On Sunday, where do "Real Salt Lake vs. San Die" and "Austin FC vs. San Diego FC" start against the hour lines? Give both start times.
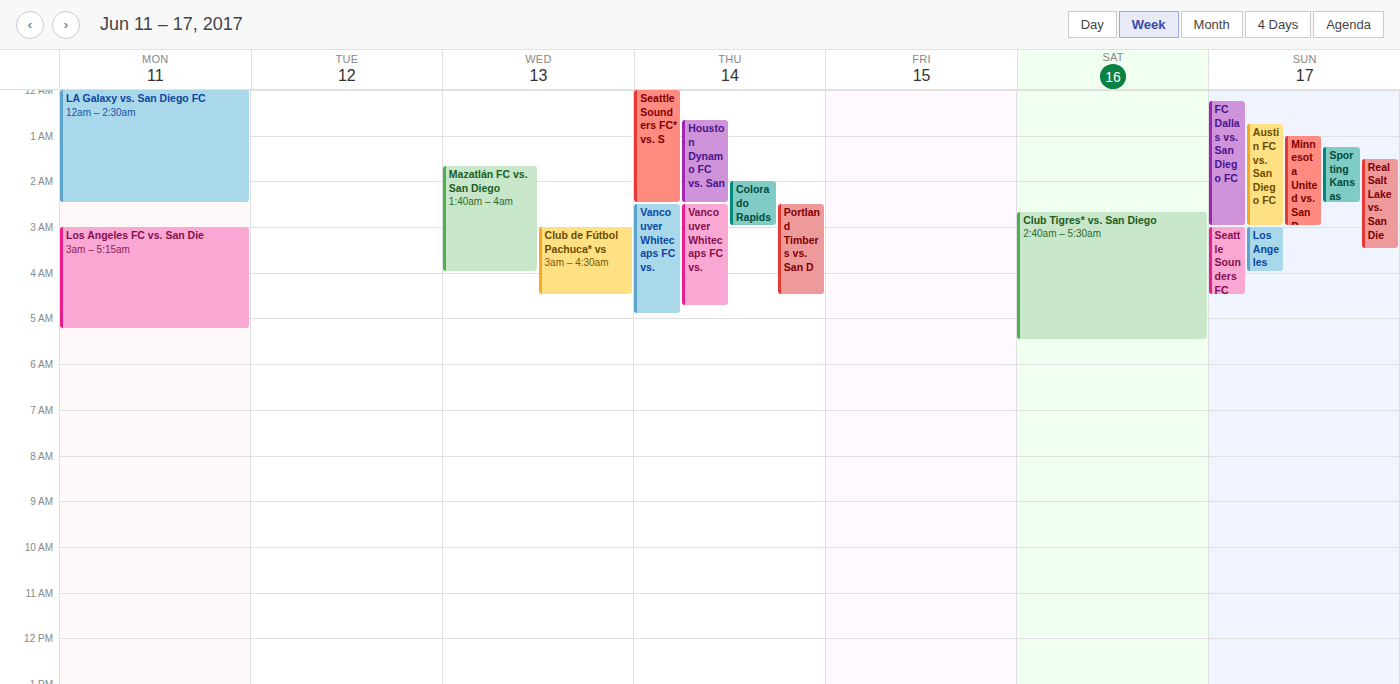
"Real Salt Lake vs. San Die": 1:30 AM, halfway between the 1 AM and 2 AM lines. "Austin FC vs. San Diego FC": 12:45 AM, neither: three quarters of the way from the 12 AM line to the 1 AM line.